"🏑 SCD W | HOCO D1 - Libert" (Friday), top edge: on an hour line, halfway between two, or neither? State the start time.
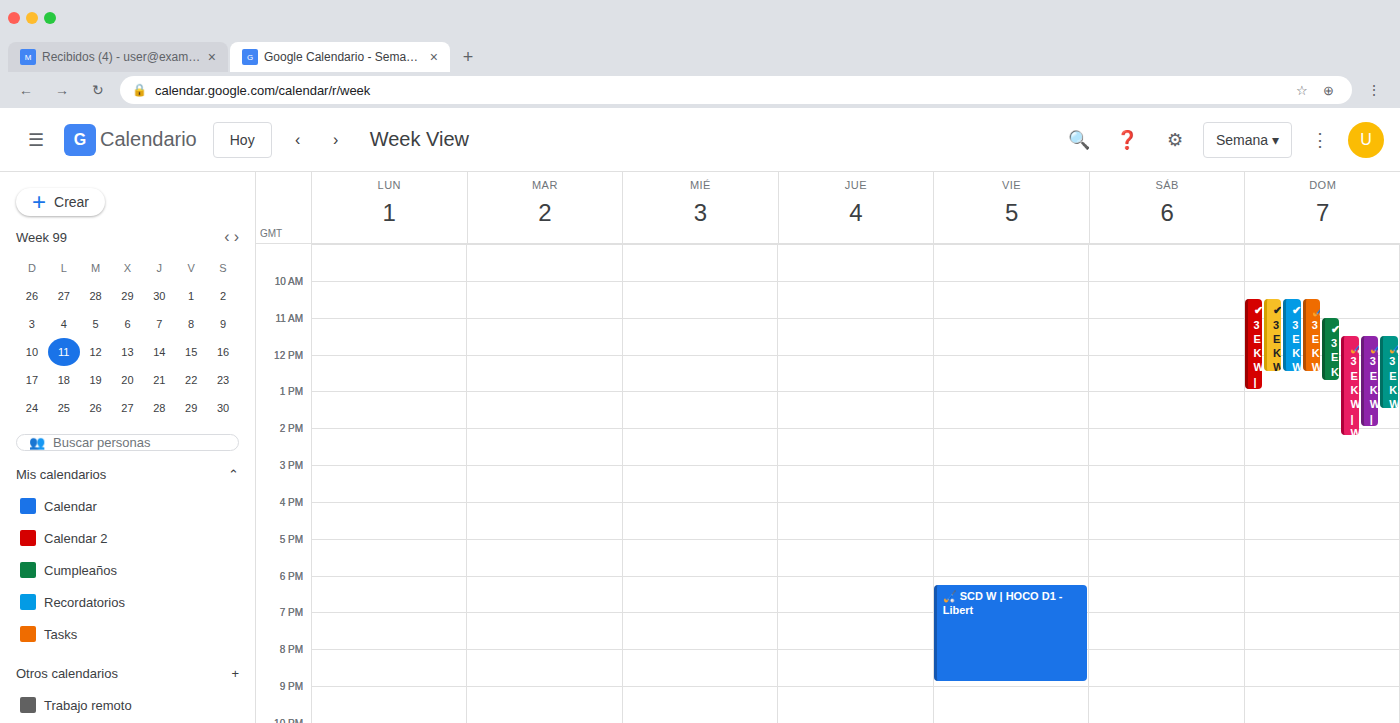
6:15 PM -- neither: a quarter of the way from the 6 PM line to the 7 PM line.